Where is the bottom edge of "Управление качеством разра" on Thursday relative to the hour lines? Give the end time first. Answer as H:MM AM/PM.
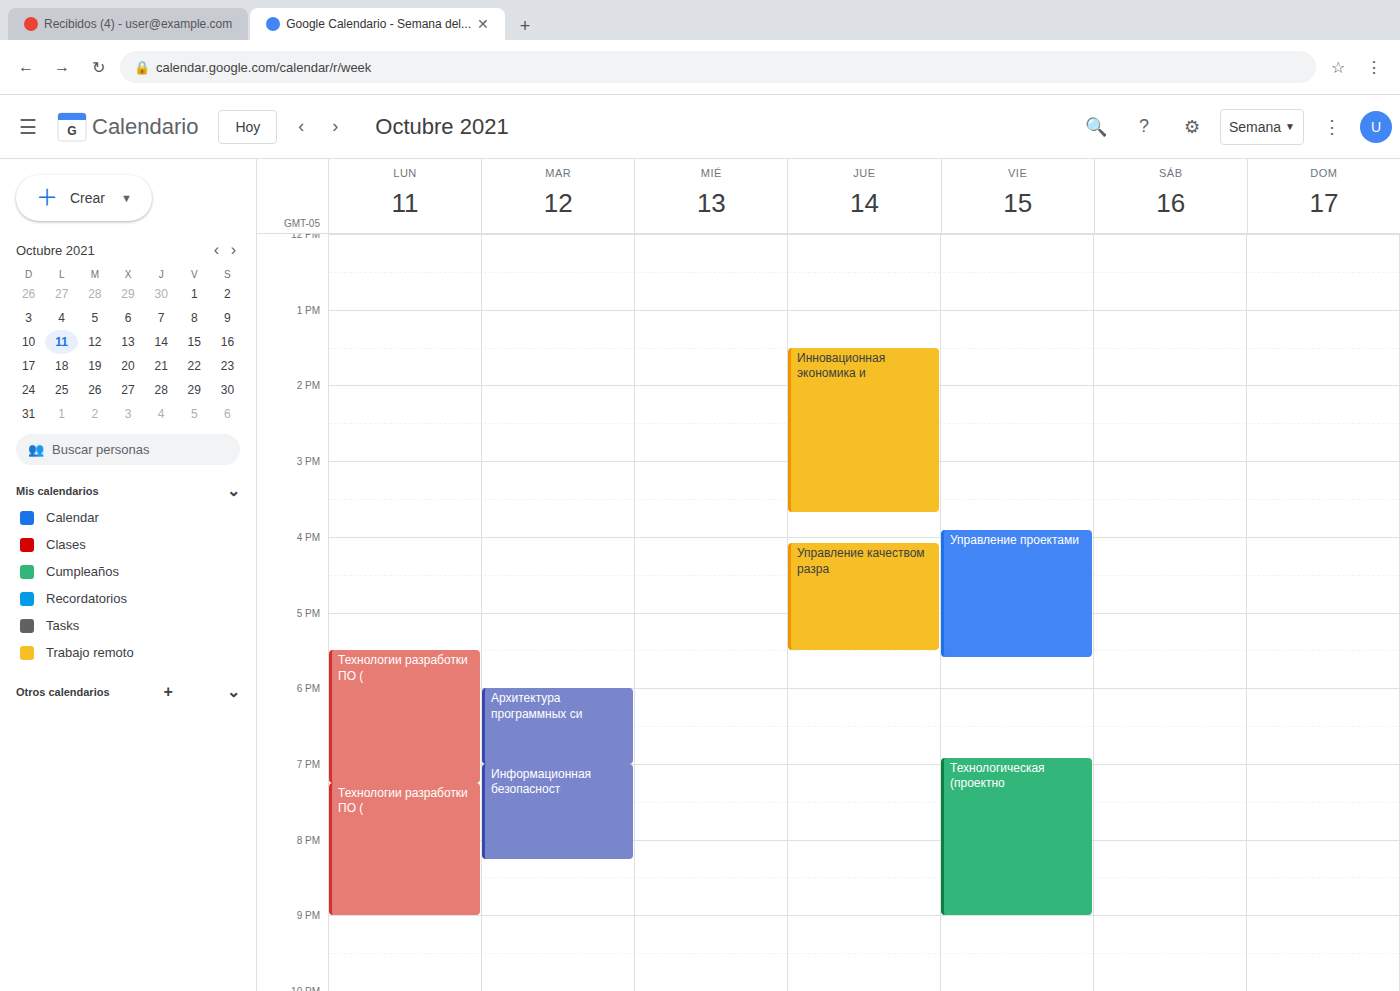
5:30 PM -- halfway between the 5 PM and 6 PM lines.